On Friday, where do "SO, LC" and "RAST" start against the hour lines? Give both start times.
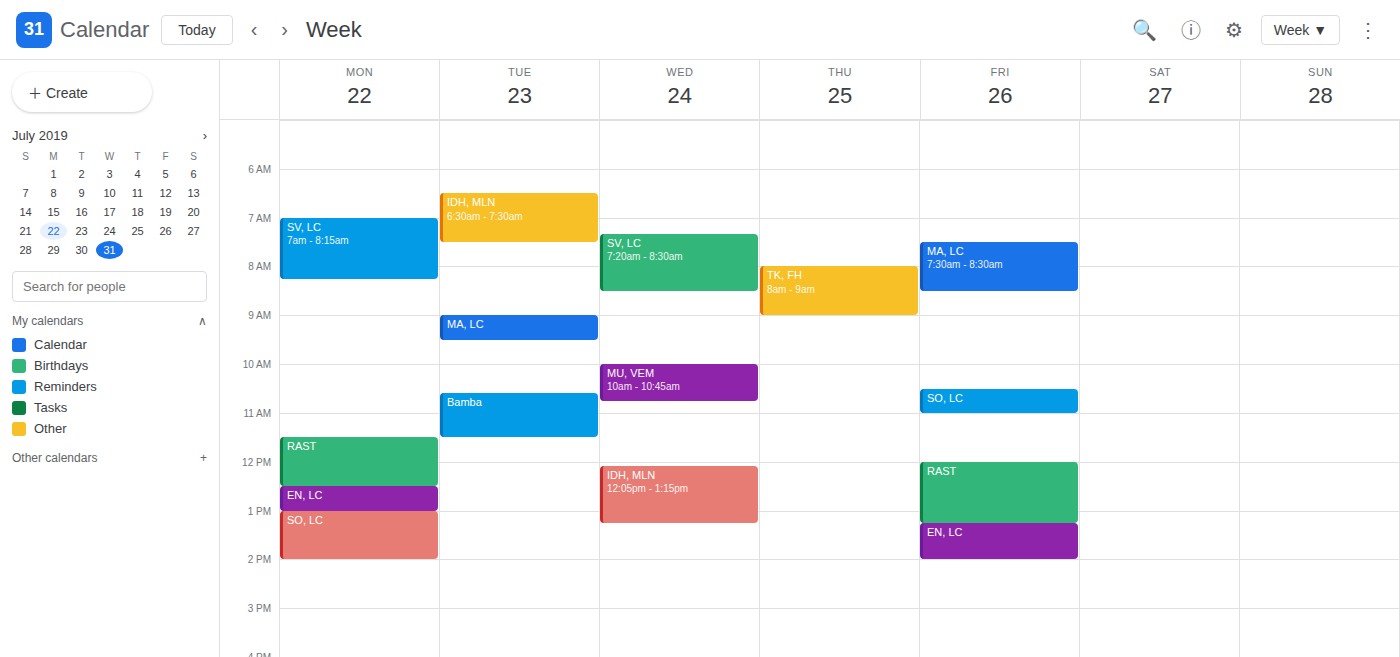
"SO, LC": 10:30 AM, halfway between the 10 AM and 11 AM lines. "RAST": 12:00 PM, exactly on the 12 PM line.